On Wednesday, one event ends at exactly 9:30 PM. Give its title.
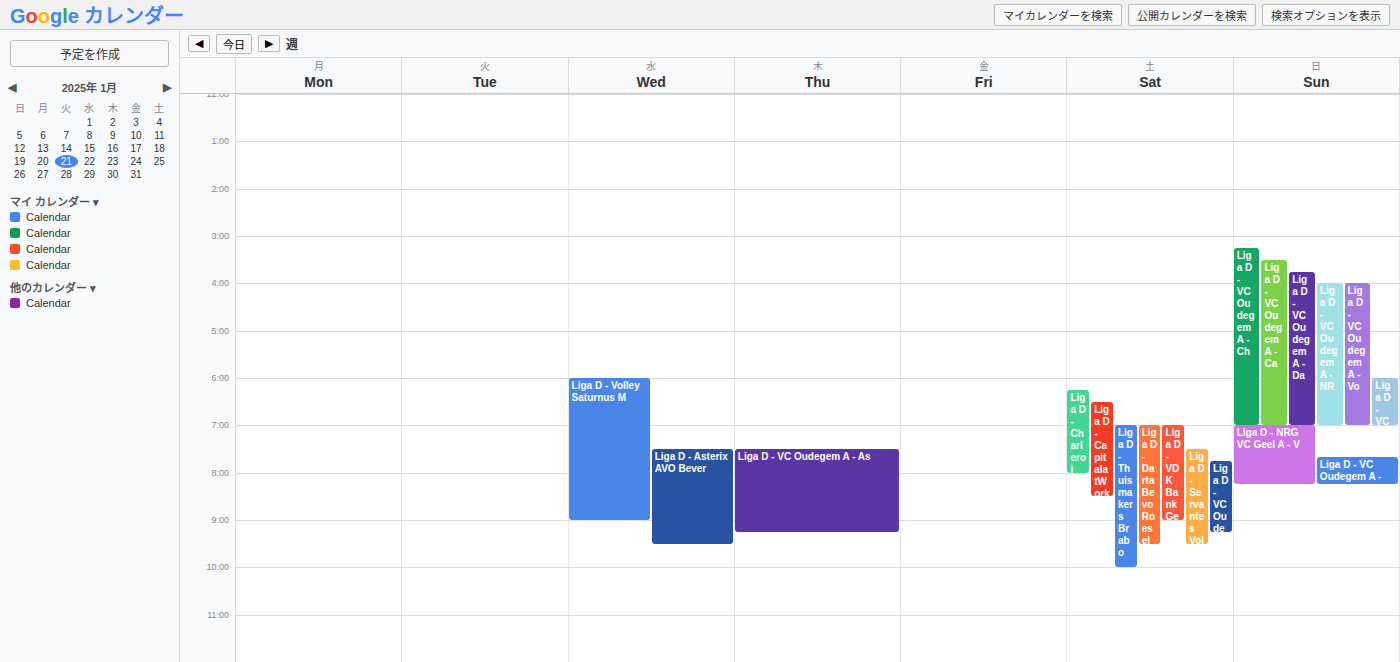
"Liga D - Asterix AVO Bever"